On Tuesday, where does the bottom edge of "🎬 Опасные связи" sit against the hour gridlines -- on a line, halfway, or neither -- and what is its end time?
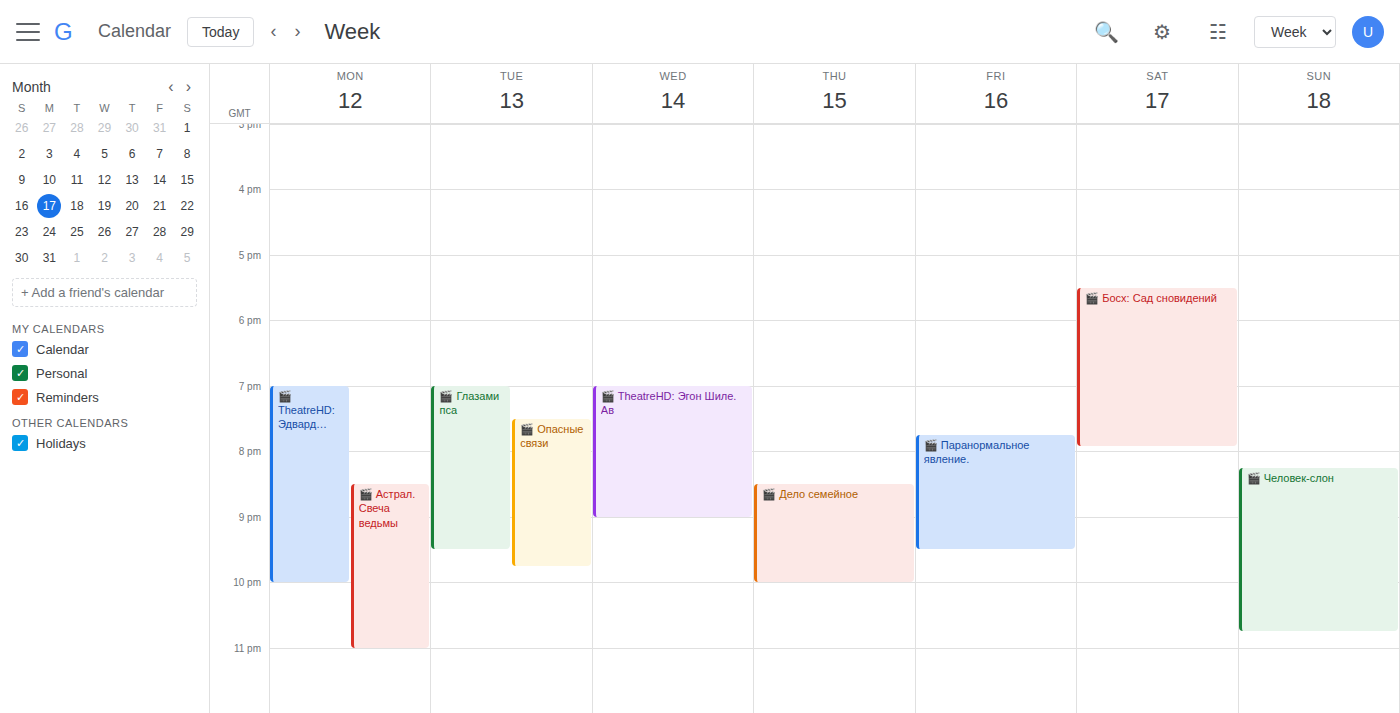
21:45 -- neither: three quarters of the way from the 21:00 line to the 22:00 line.